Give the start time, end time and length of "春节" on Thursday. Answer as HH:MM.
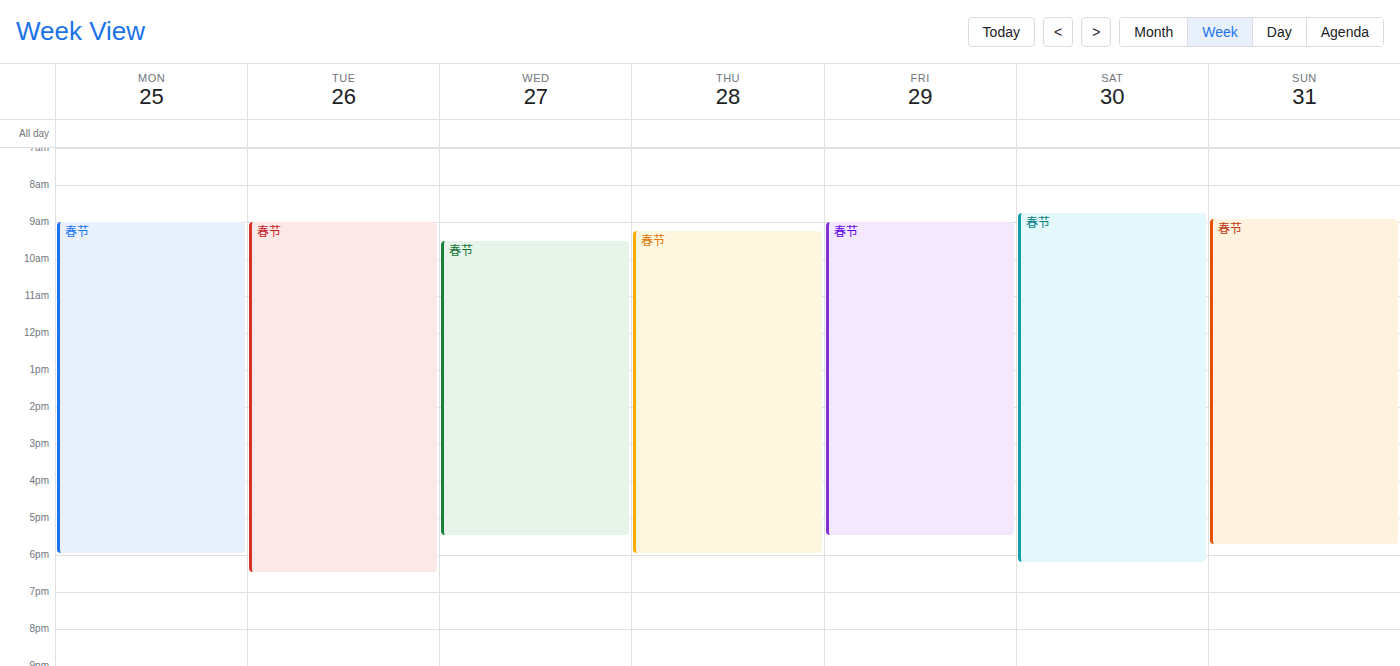
09:15 to 18:00, 8 hours 45 minutes